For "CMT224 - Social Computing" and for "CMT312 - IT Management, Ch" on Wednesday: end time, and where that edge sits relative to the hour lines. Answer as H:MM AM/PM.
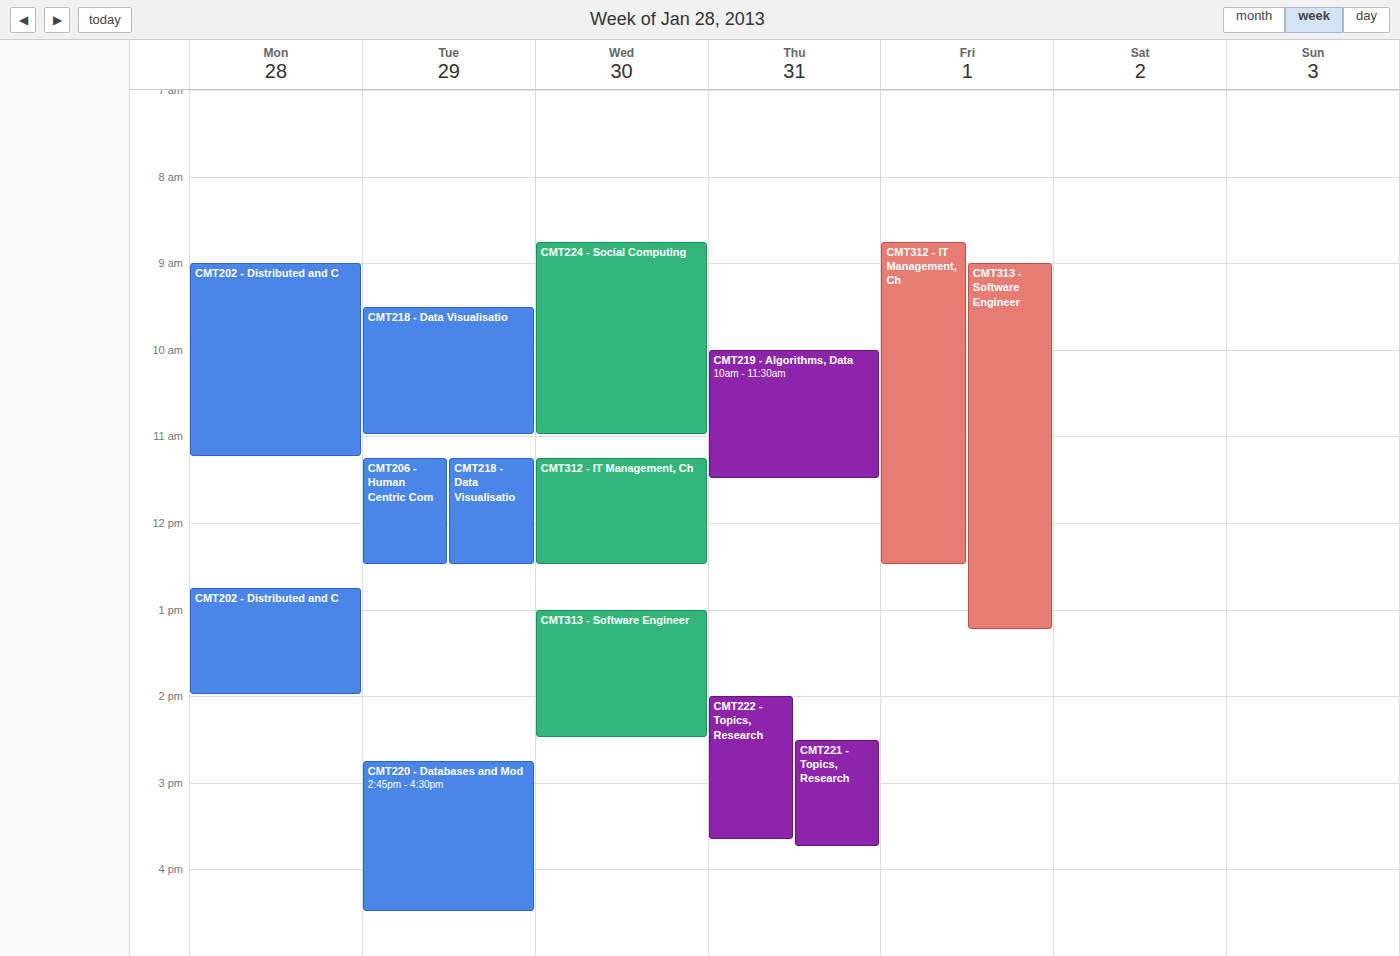
"CMT224 - Social Computing": 11:00 AM, exactly on the 11 AM line. "CMT312 - IT Management, Ch": 12:30 PM, halfway between the 12 PM and 1 PM lines.